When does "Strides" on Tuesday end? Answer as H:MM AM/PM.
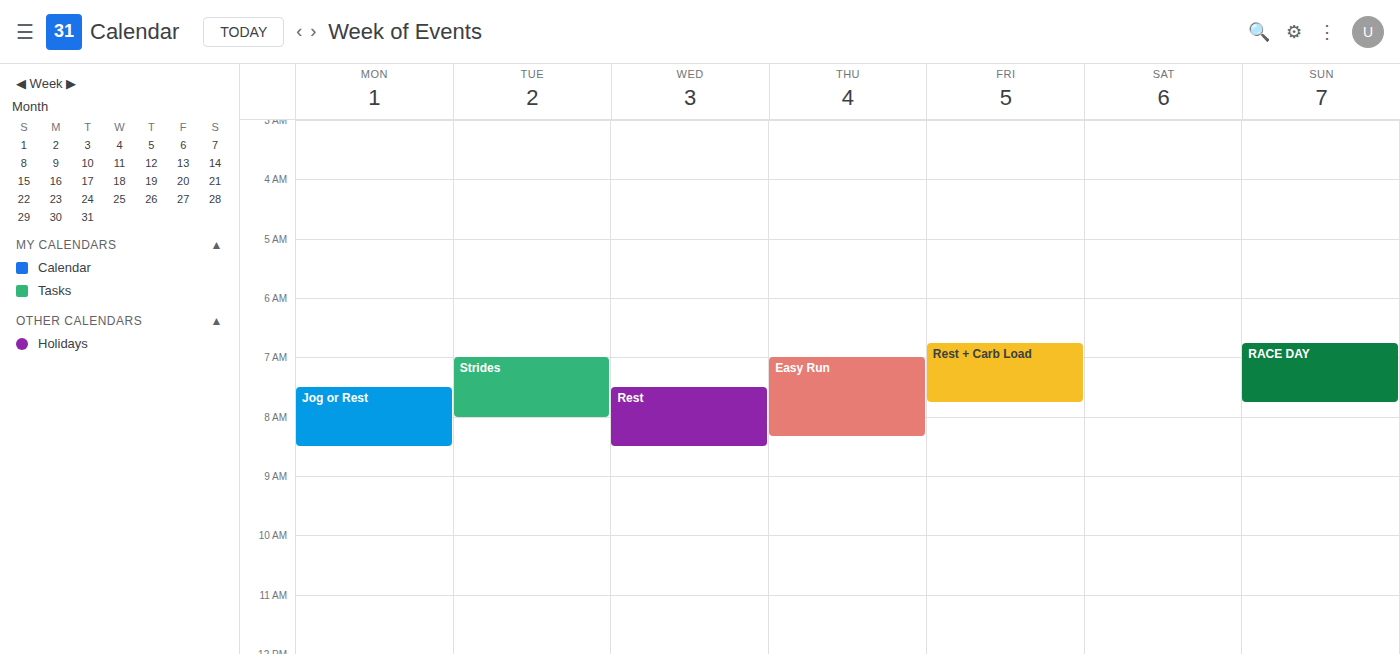
8:00 AM